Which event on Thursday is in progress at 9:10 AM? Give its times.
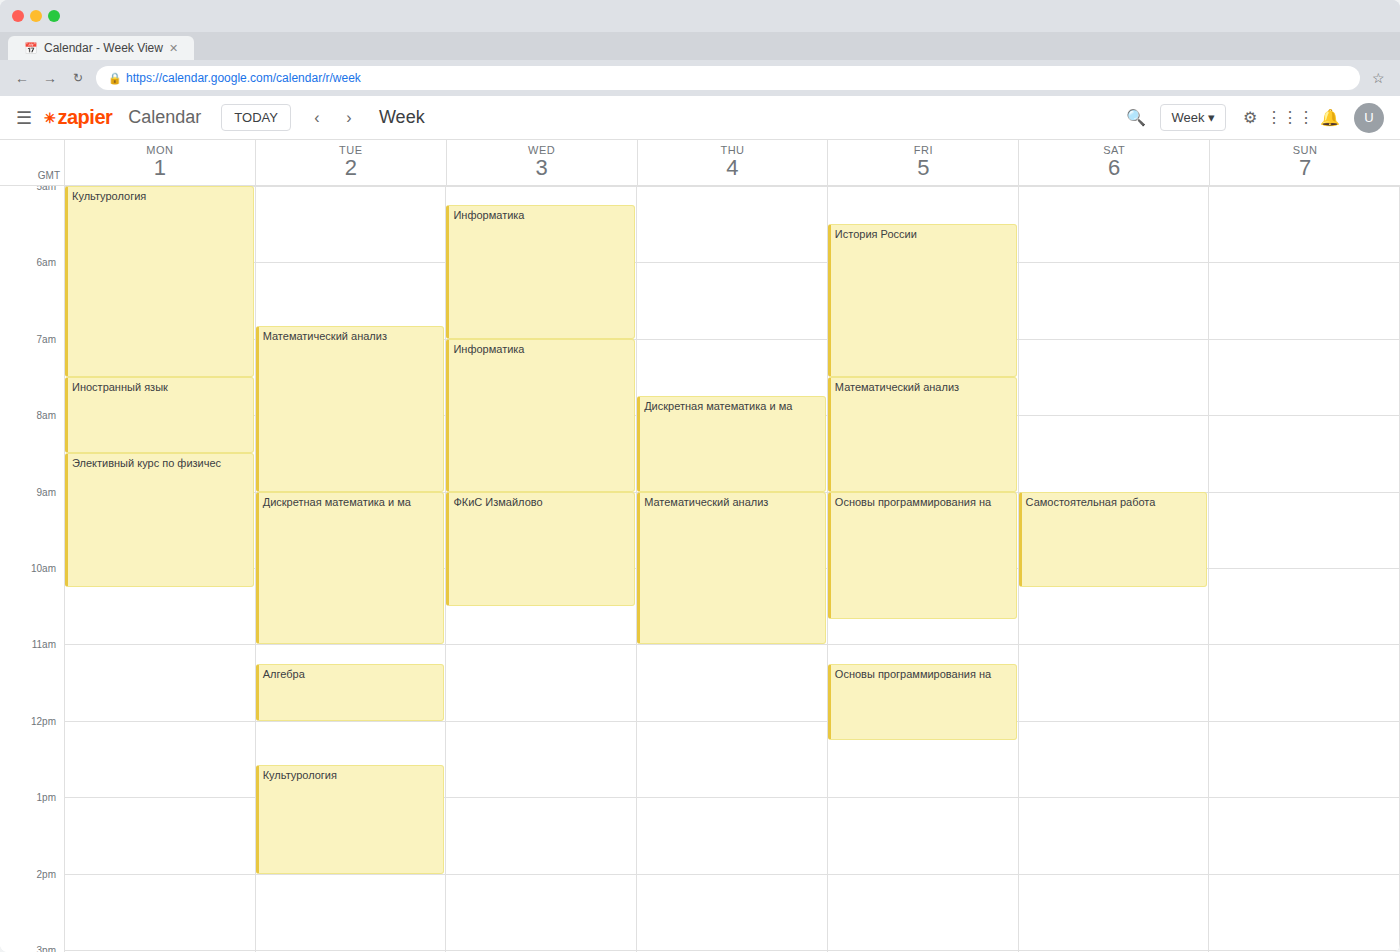
"Математический анализ", 9:00 AM to 11:00 AM